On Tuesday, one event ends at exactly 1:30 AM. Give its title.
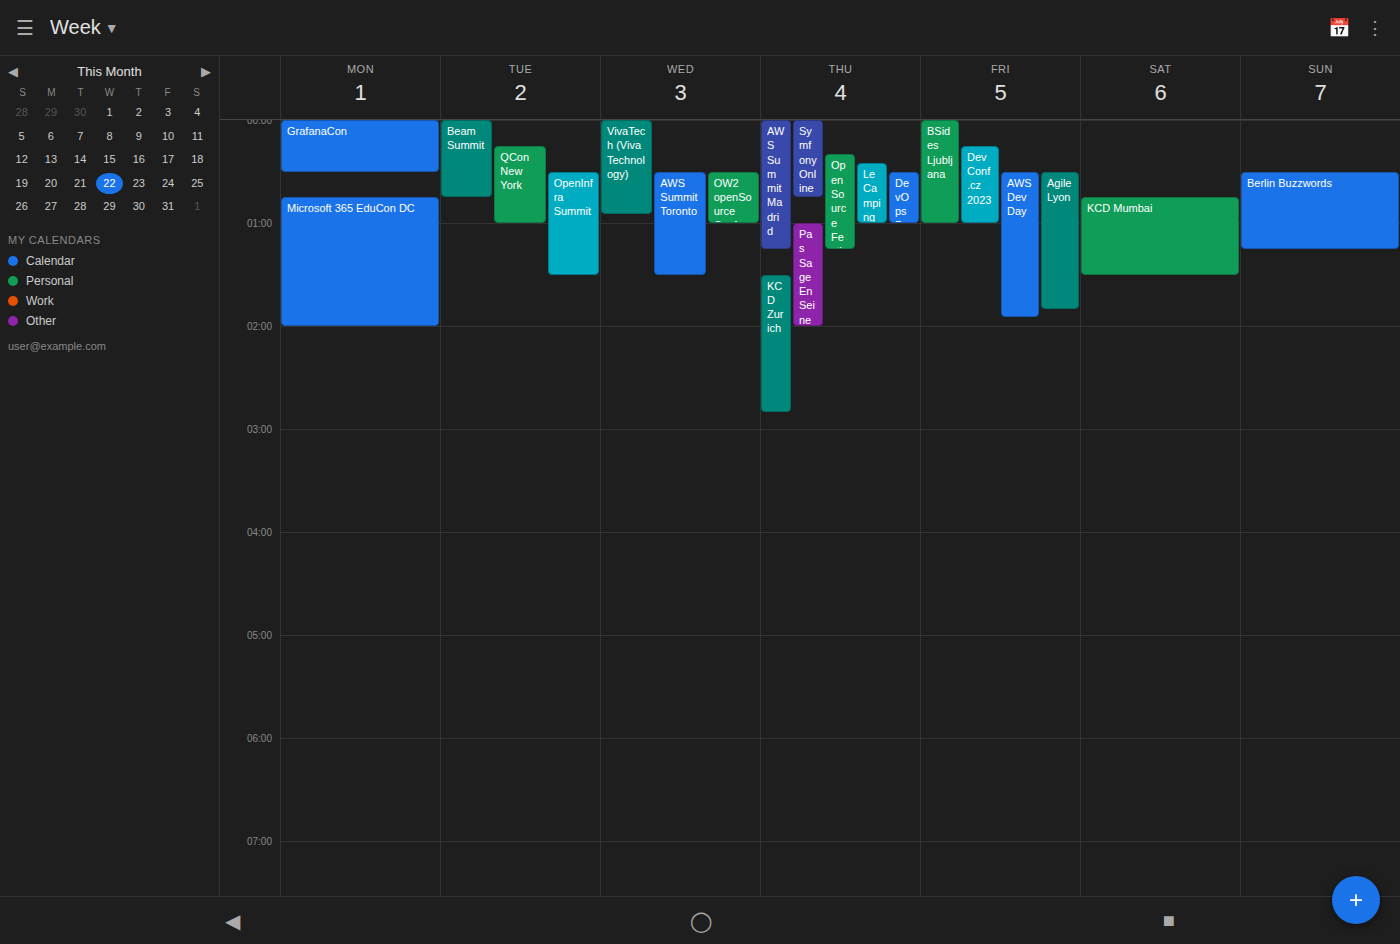
"OpenInfra Summit"